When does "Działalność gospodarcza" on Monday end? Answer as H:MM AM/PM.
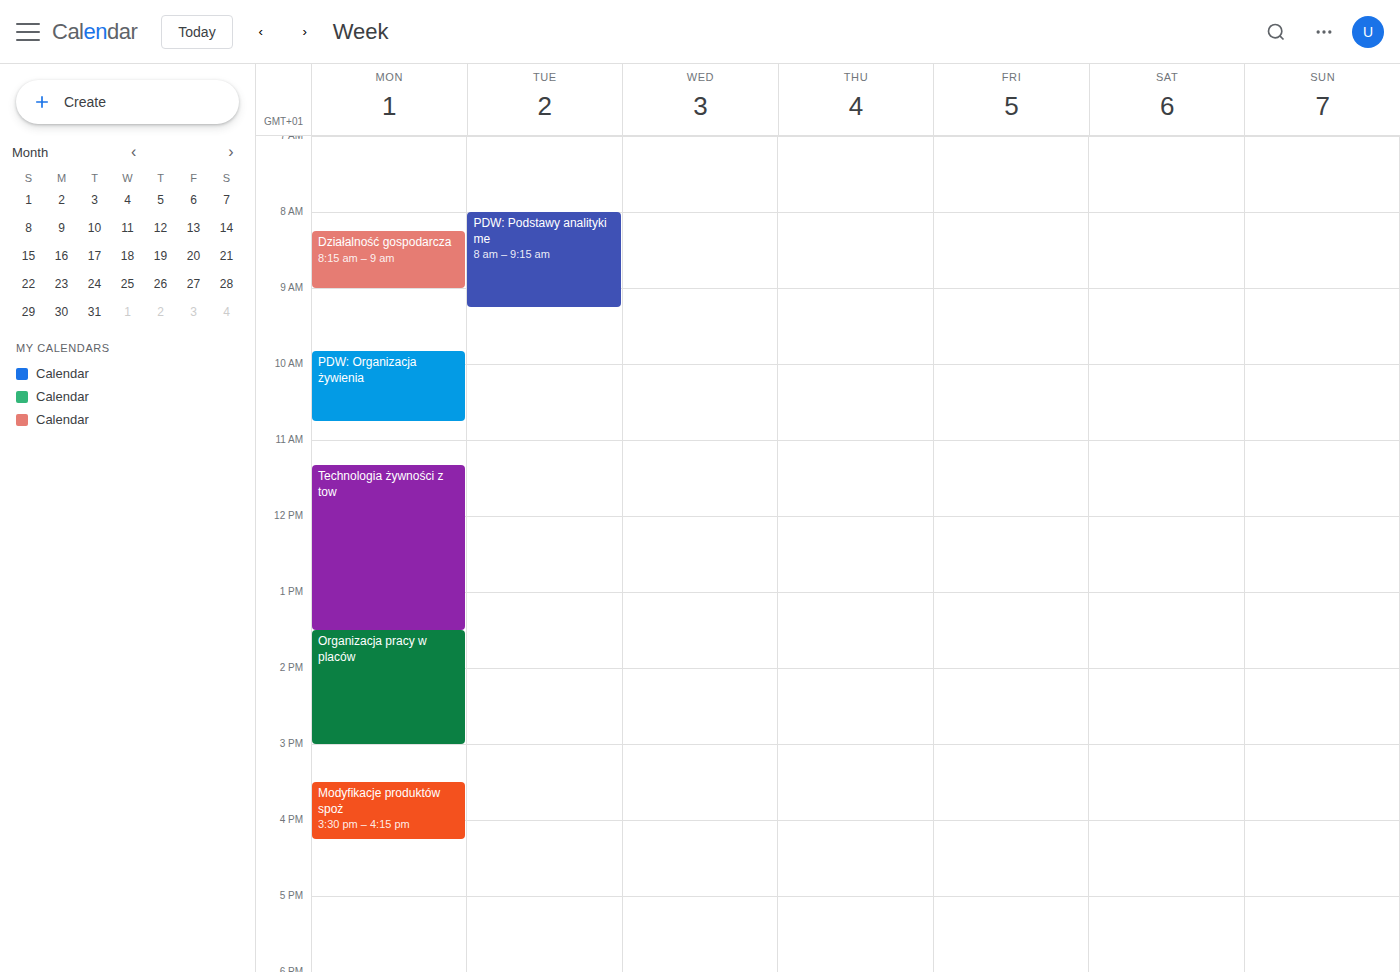
9:00 AM